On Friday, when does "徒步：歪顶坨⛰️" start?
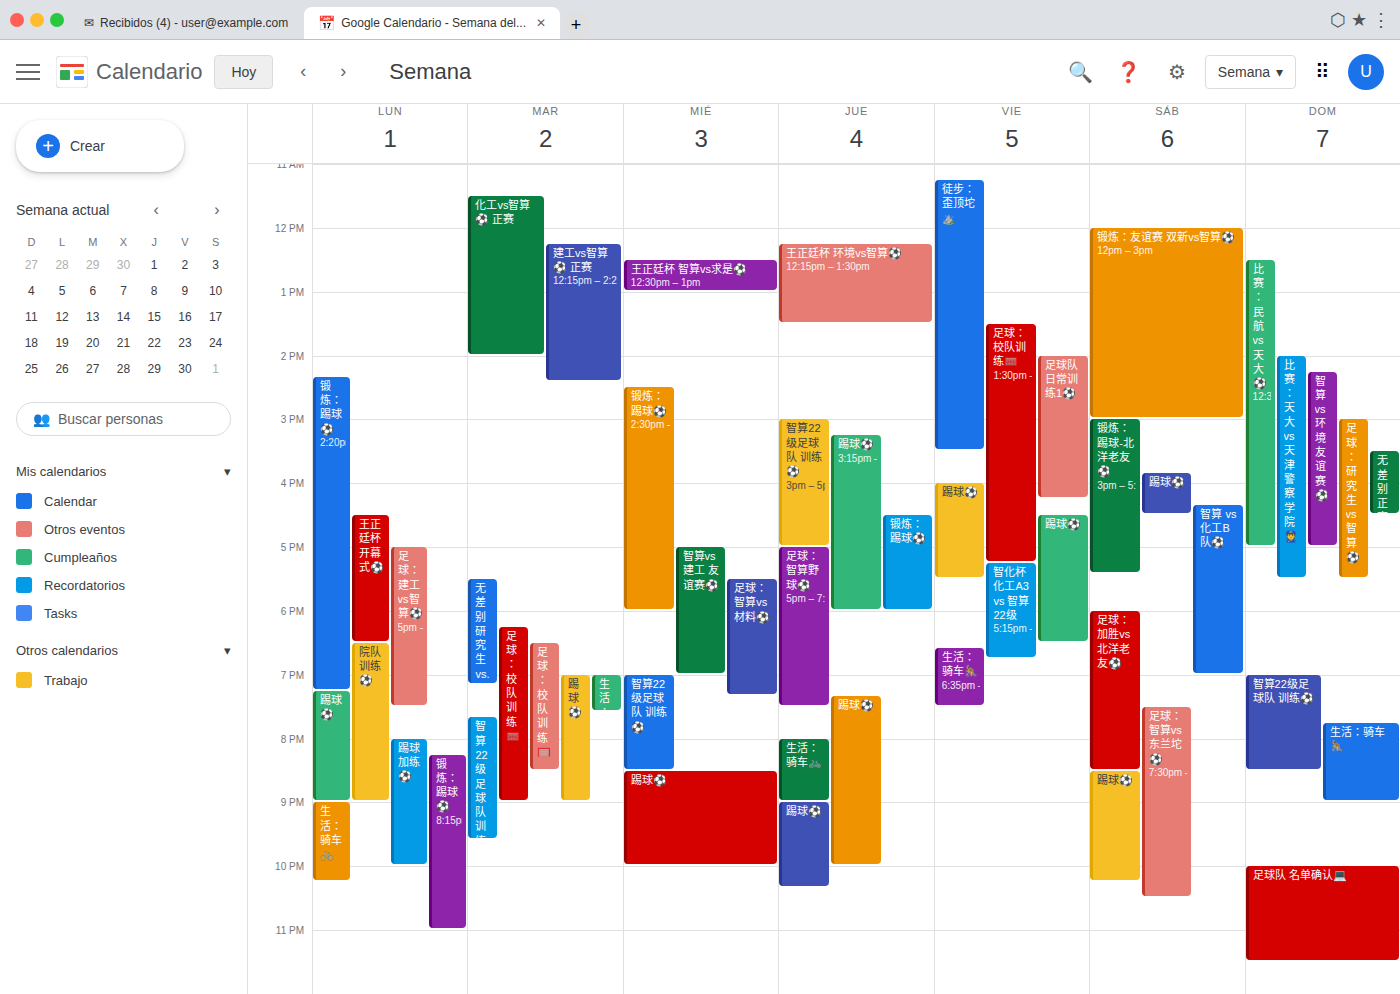
11:15